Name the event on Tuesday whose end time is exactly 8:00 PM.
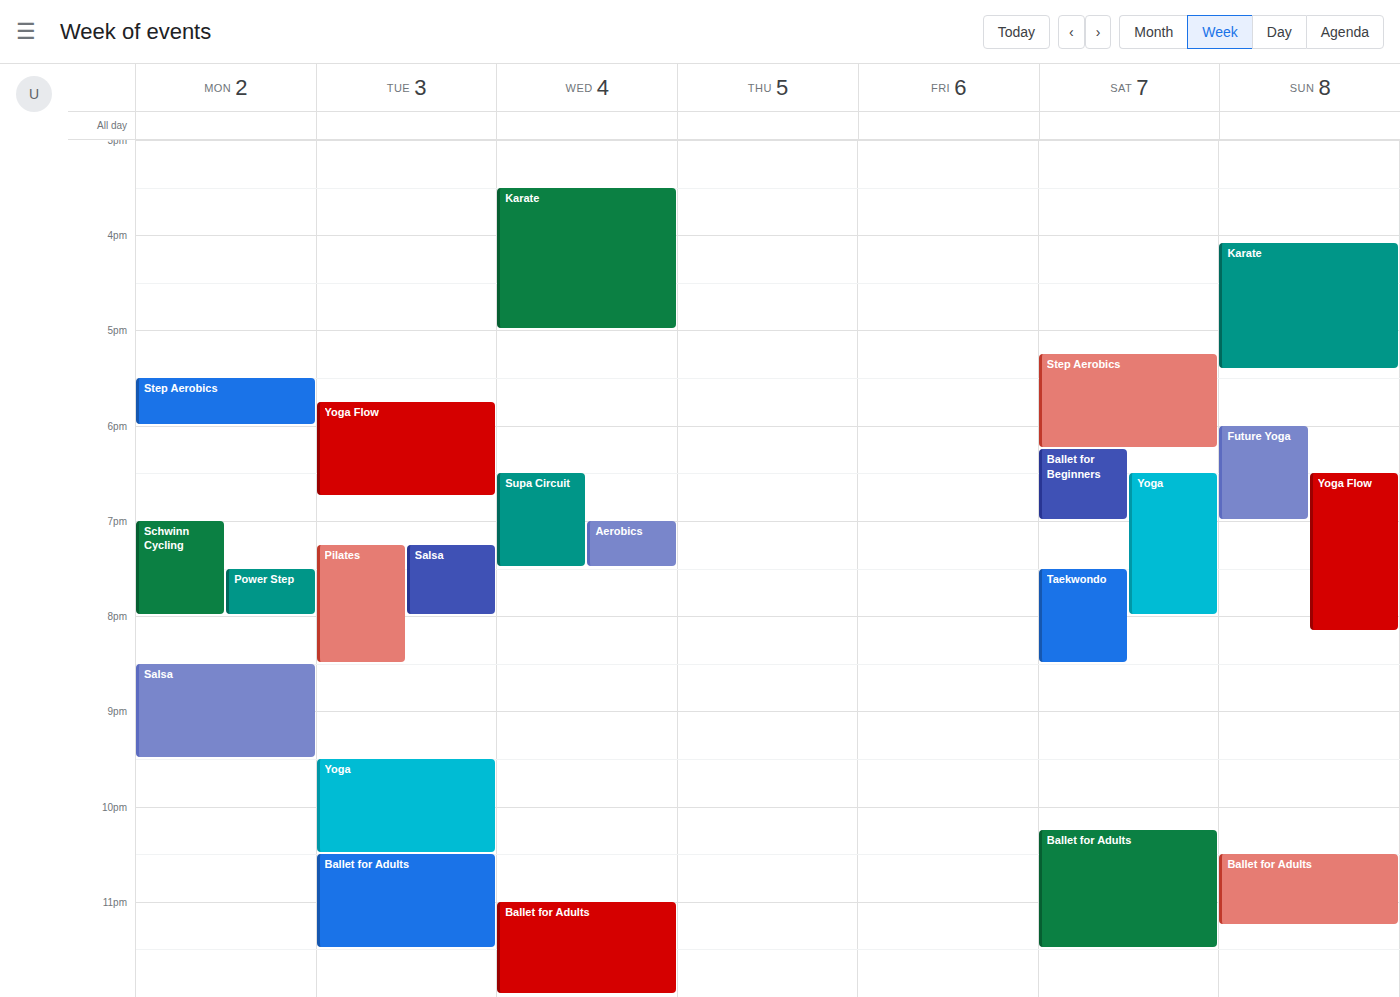
"Salsa"